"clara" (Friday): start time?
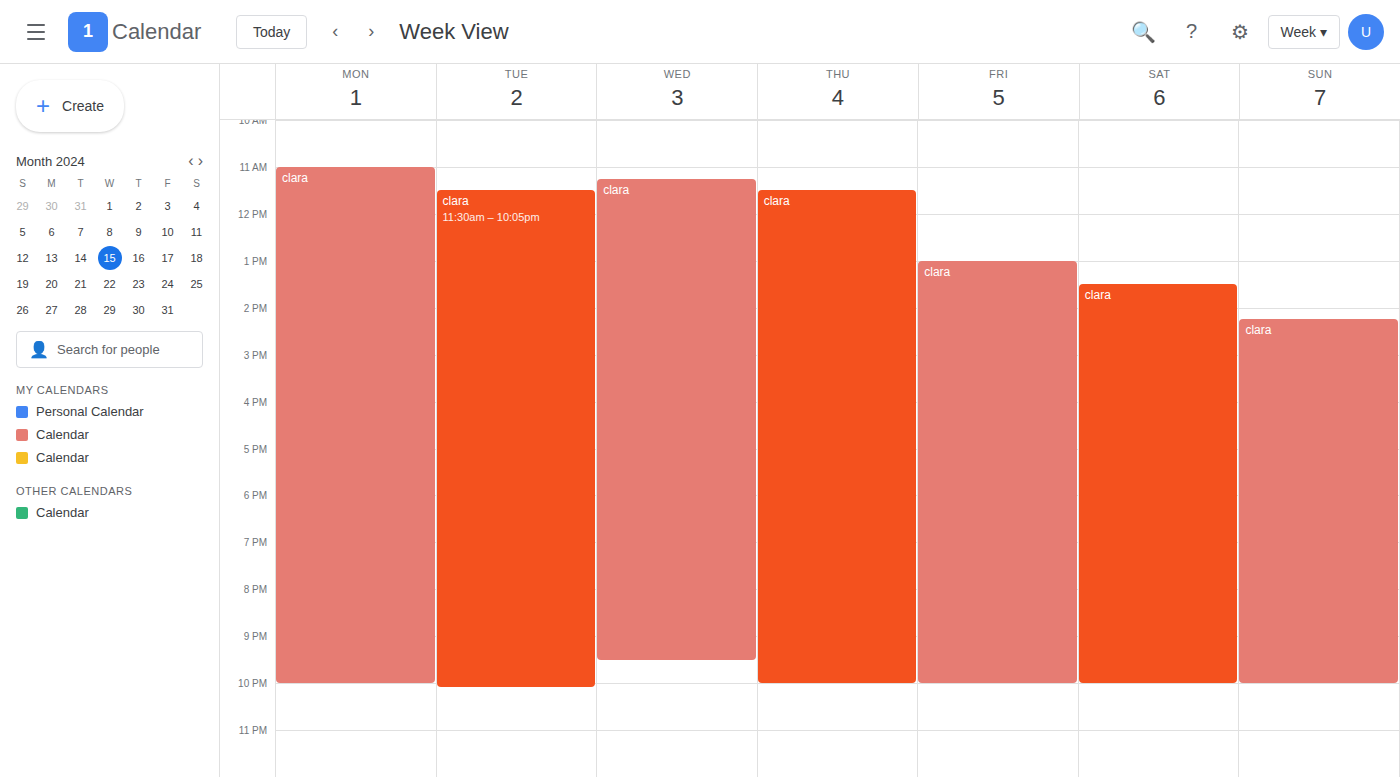
1:00 PM